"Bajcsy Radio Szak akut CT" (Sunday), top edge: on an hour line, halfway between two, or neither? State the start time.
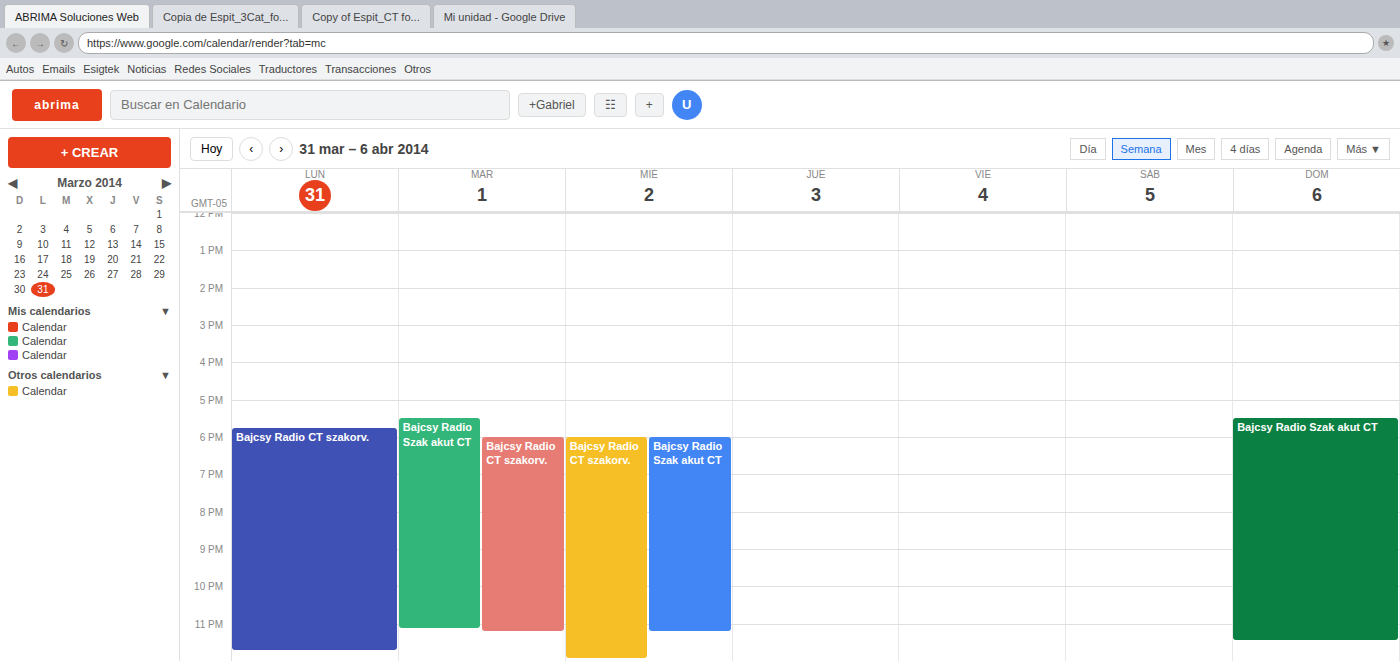
5:30 PM -- halfway between the 5 PM and 6 PM lines.